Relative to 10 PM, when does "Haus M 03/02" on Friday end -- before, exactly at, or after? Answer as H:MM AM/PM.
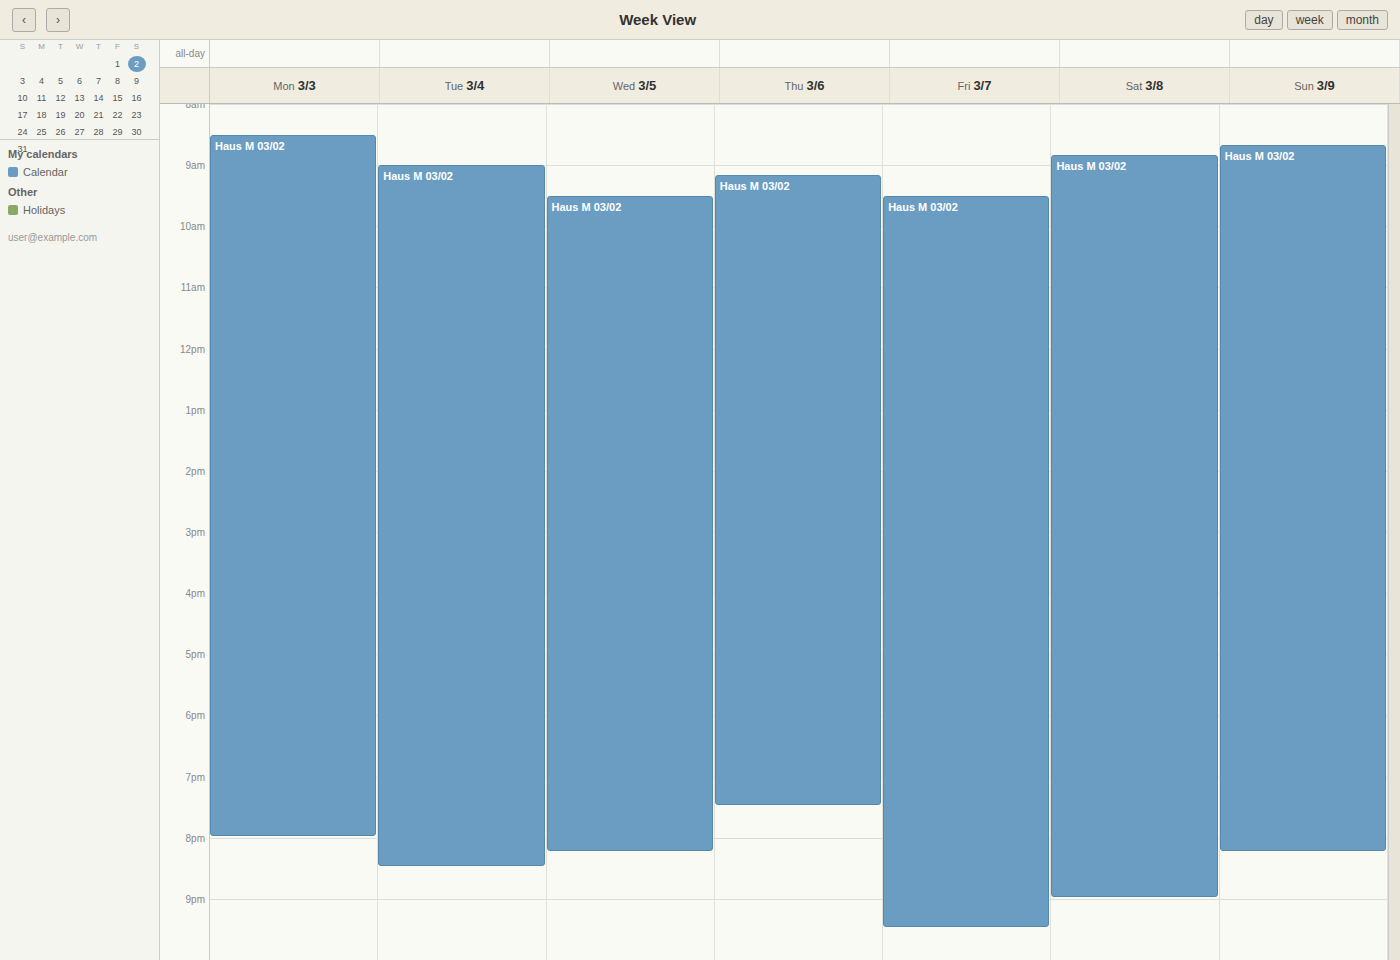
9:30 PM -- before 10 PM, 30 minutes above the 10 PM line.